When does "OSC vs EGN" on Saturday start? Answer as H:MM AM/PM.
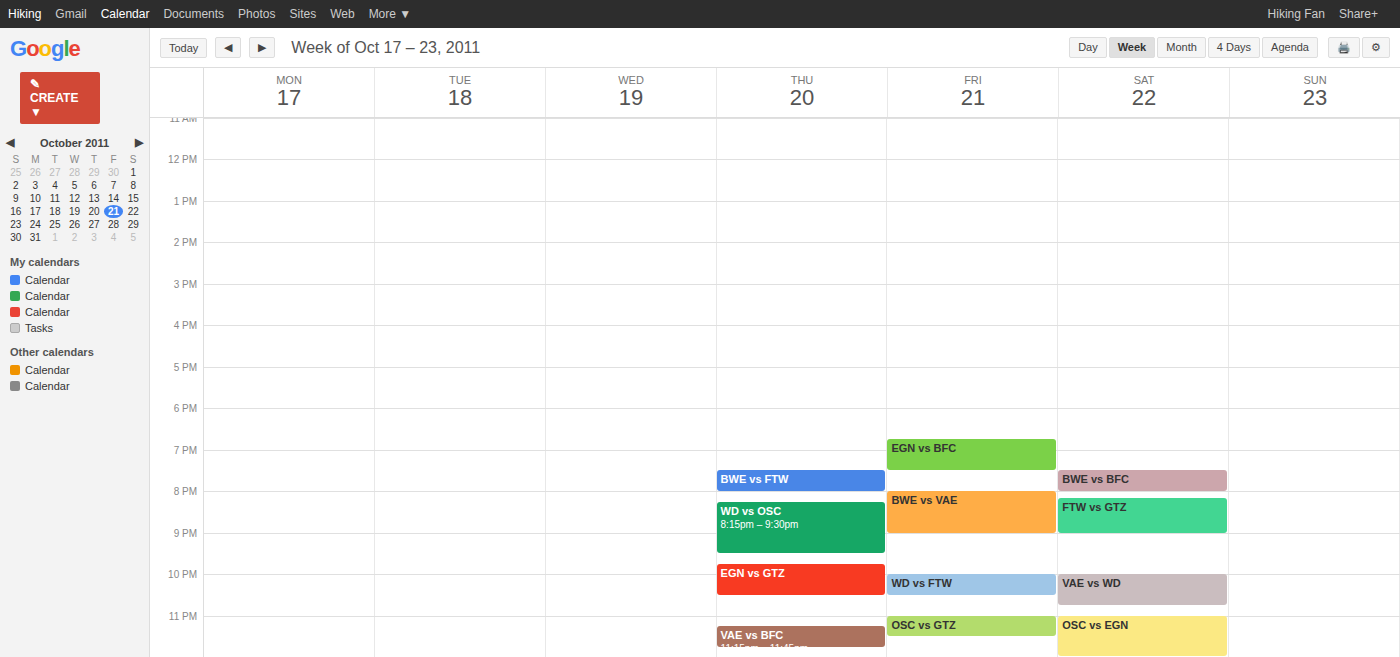
11:00 PM